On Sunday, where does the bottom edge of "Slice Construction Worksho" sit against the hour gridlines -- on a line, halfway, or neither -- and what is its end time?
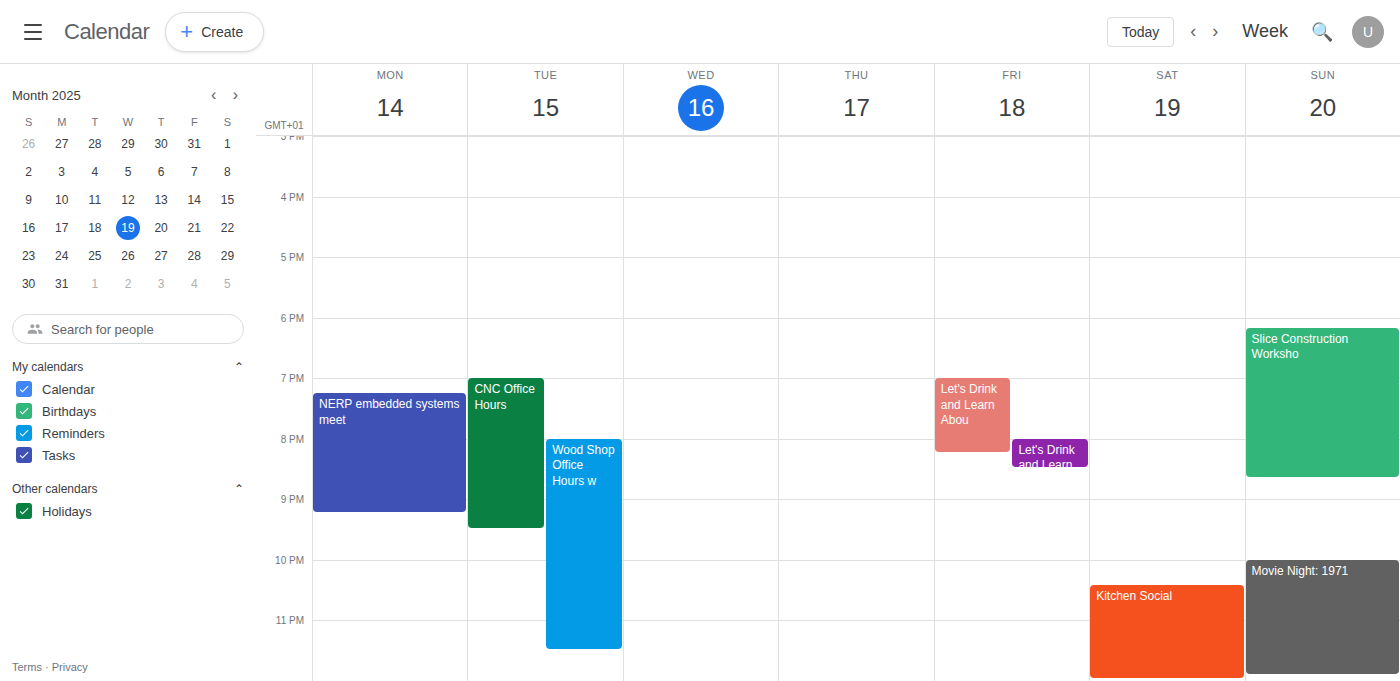
8:40 PM -- neither: 40 minutes below the 8 PM line and 20 minutes above the 9 PM line.